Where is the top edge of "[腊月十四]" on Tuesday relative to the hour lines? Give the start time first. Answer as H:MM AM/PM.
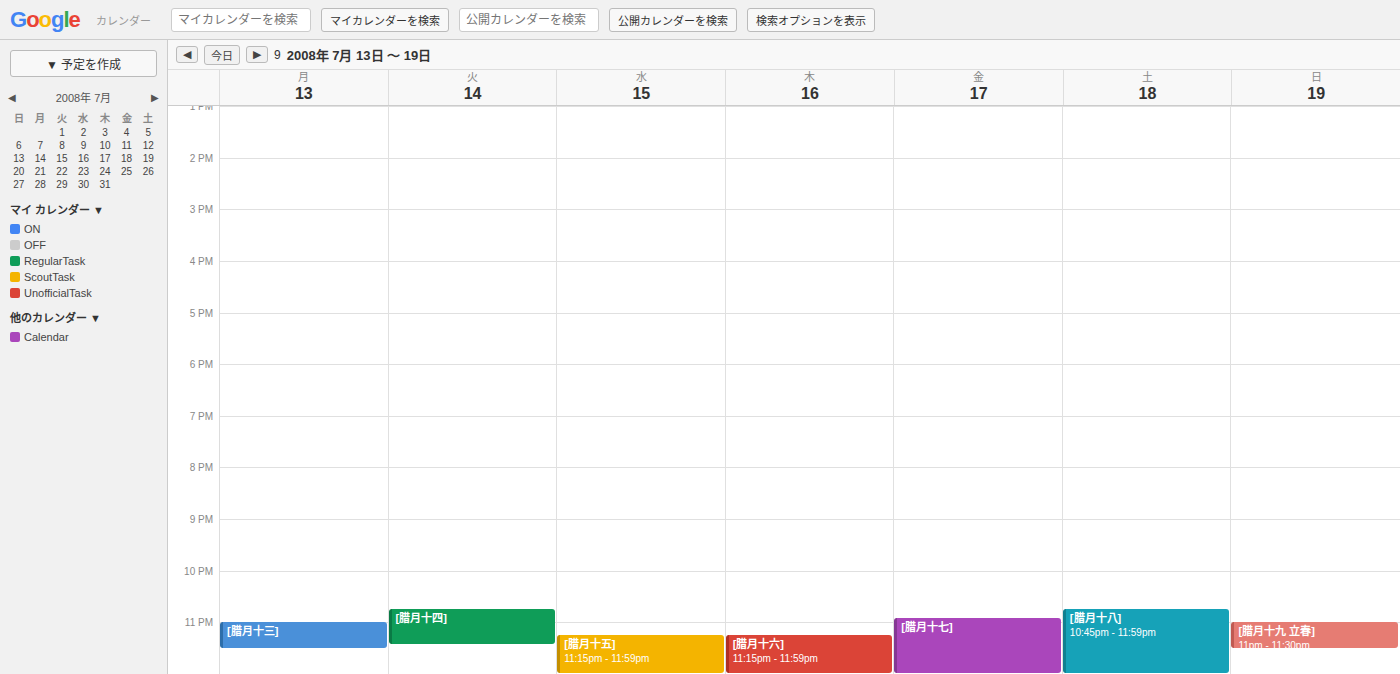
10:45 PM -- neither: three quarters of the way from the 10 PM line to the 11 PM line.